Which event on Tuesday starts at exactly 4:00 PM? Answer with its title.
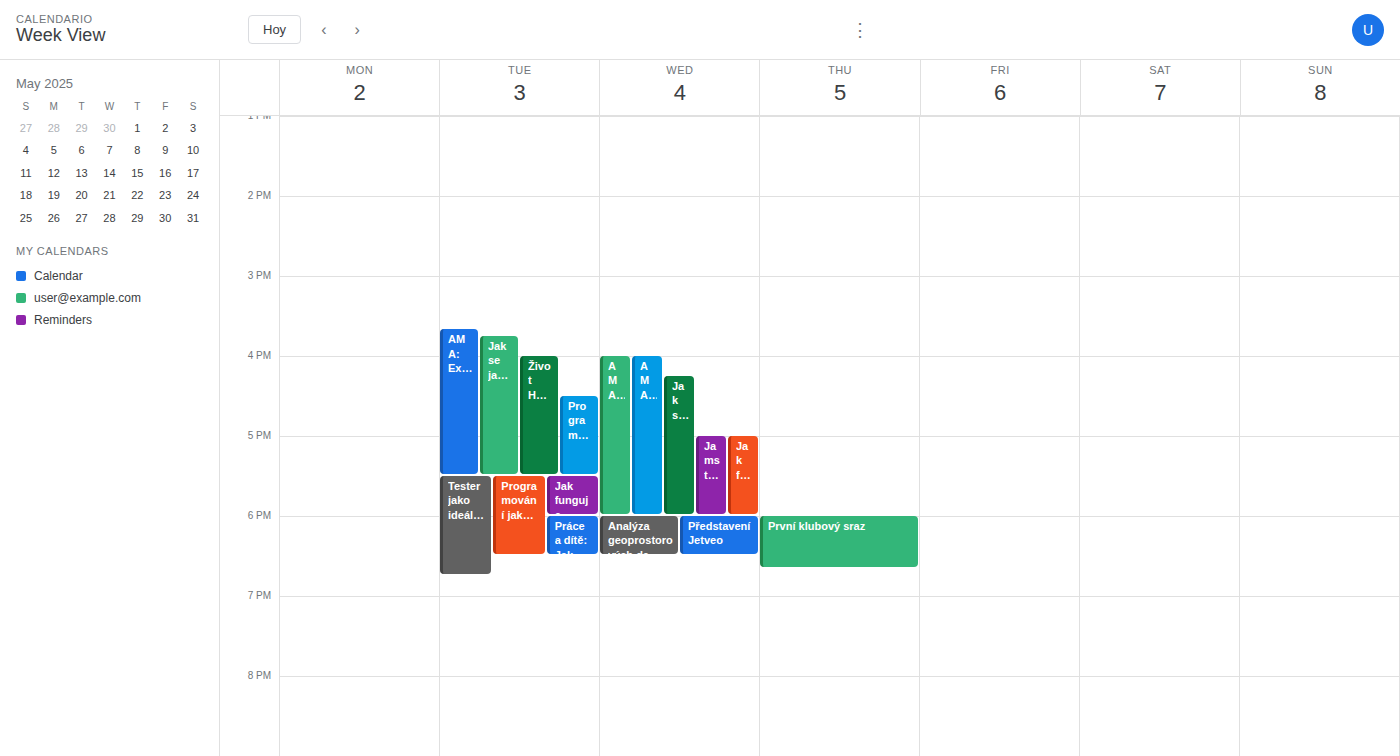
"Život HTTP požadavku"